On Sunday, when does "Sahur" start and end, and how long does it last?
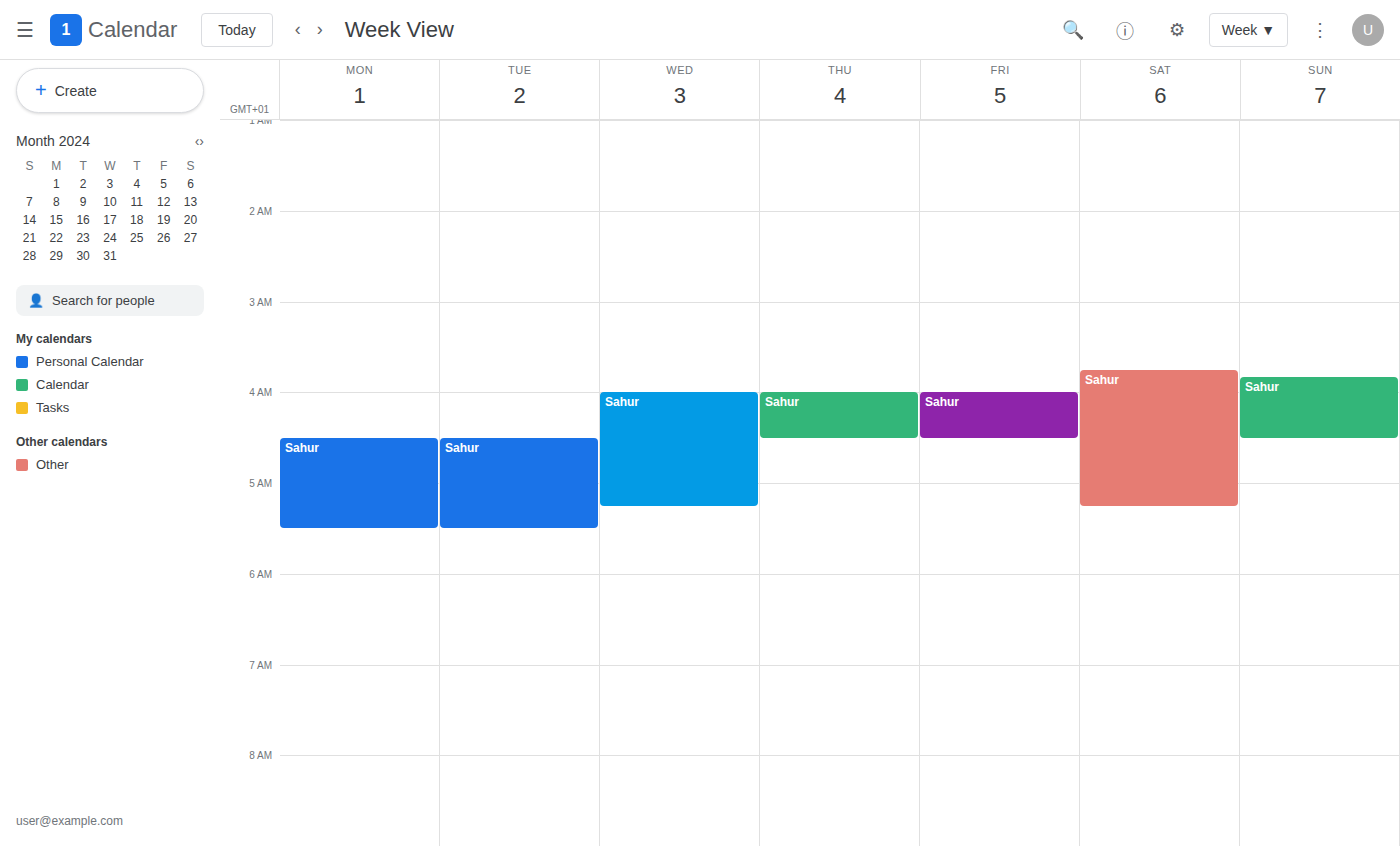
03:50 to 04:30, 40 minutes